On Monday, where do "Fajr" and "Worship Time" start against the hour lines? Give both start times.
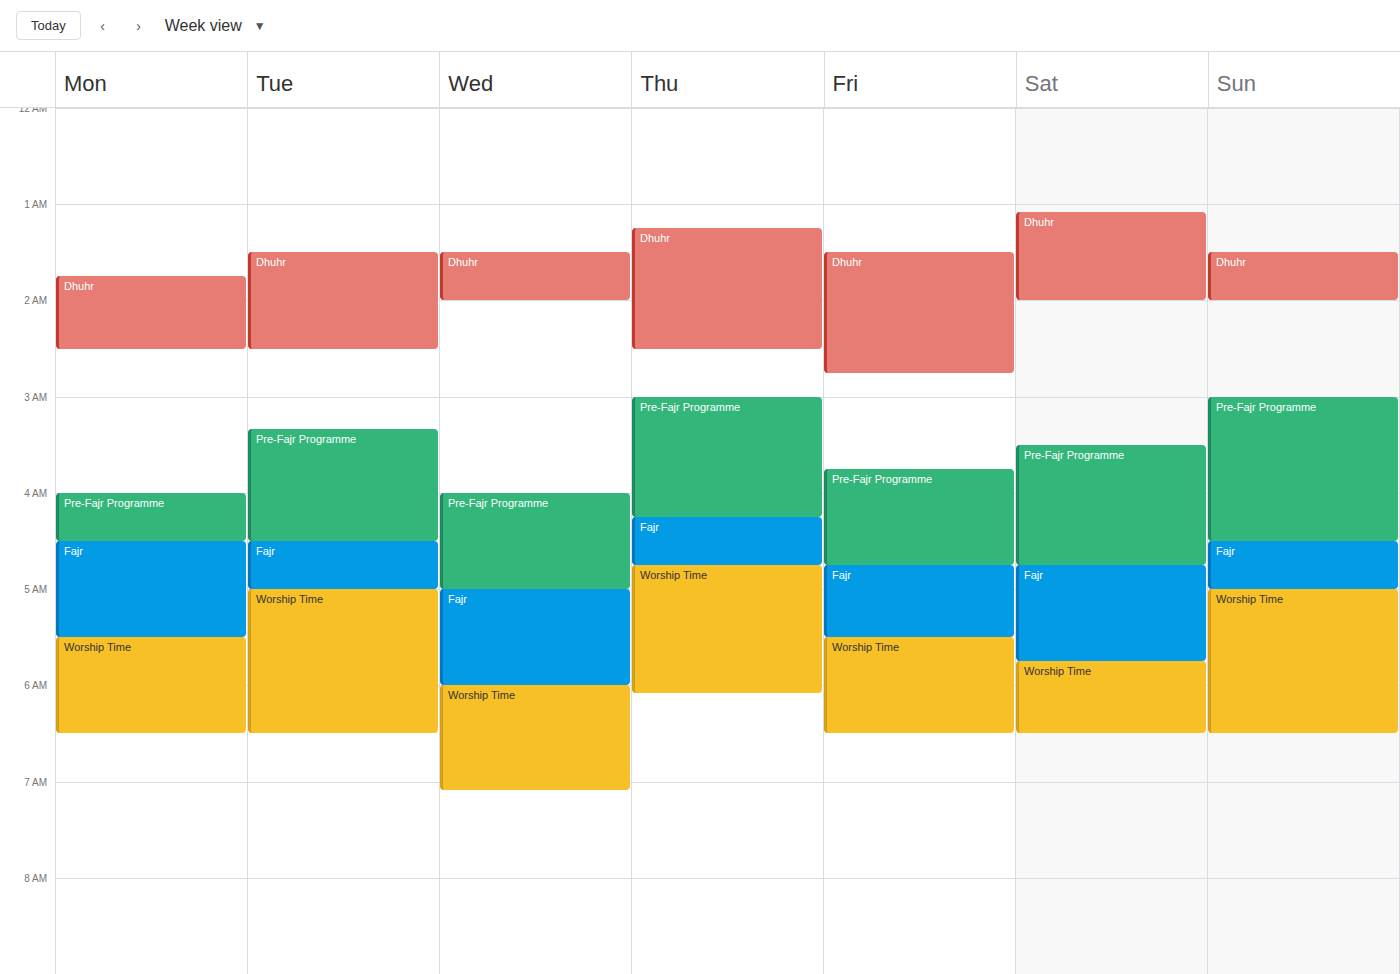
"Fajr": 4:30 AM, halfway between the 4 AM and 5 AM lines. "Worship Time": 5:30 AM, halfway between the 5 AM and 6 AM lines.